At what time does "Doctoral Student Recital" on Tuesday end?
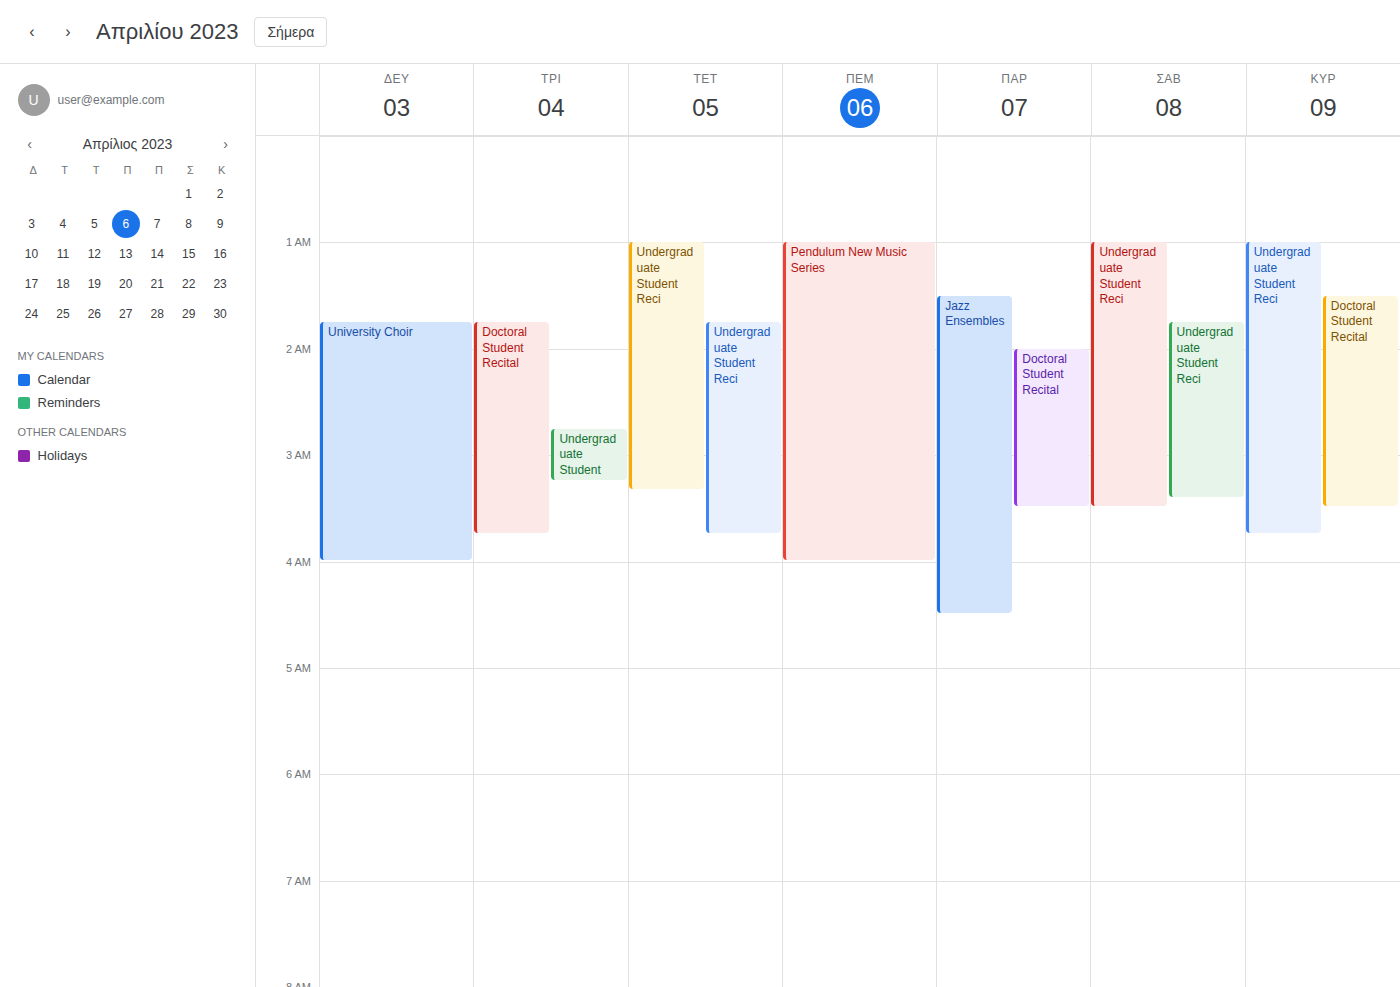
3:45 AM